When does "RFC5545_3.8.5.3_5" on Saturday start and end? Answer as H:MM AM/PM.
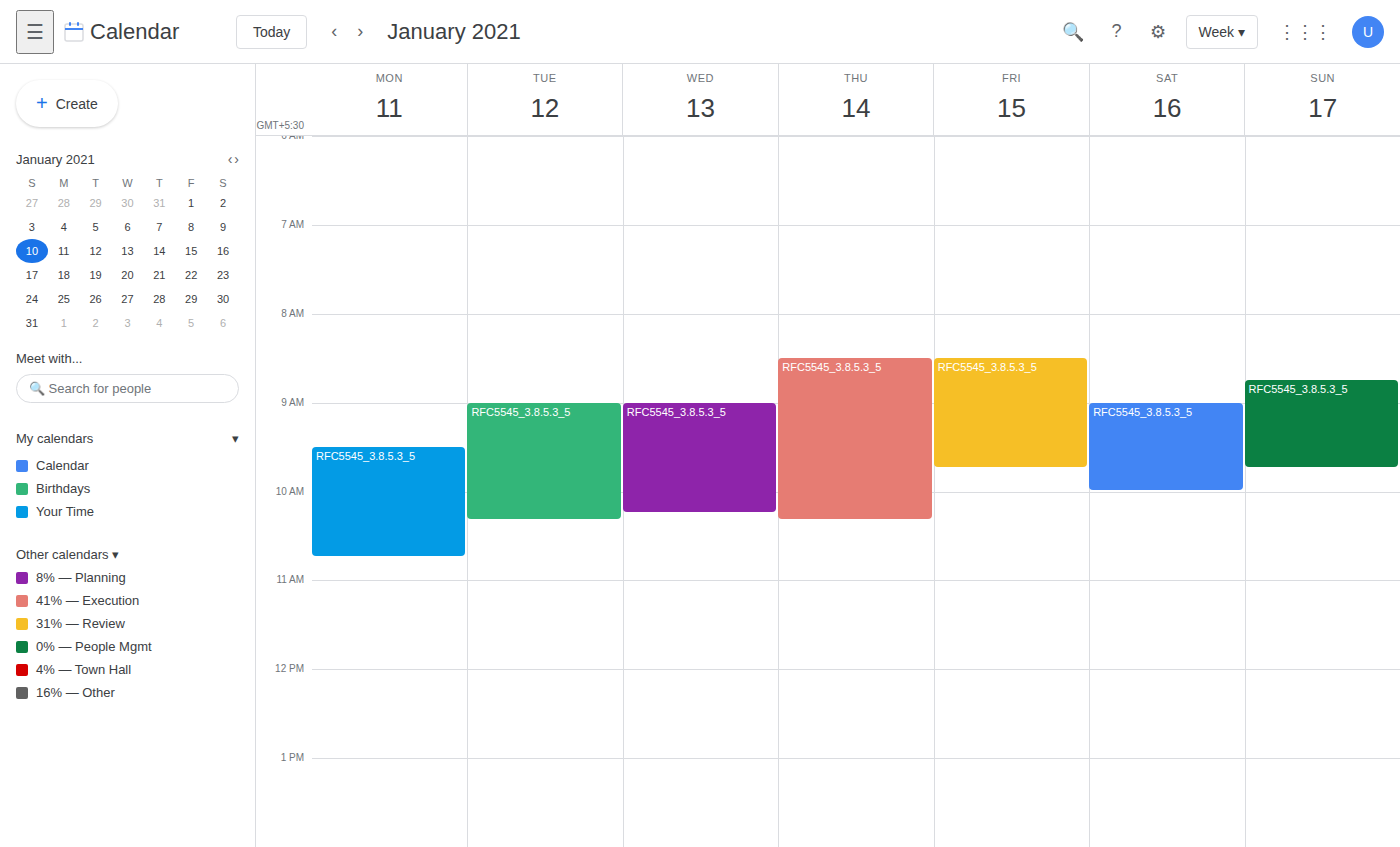
9:00 AM to 10:00 AM